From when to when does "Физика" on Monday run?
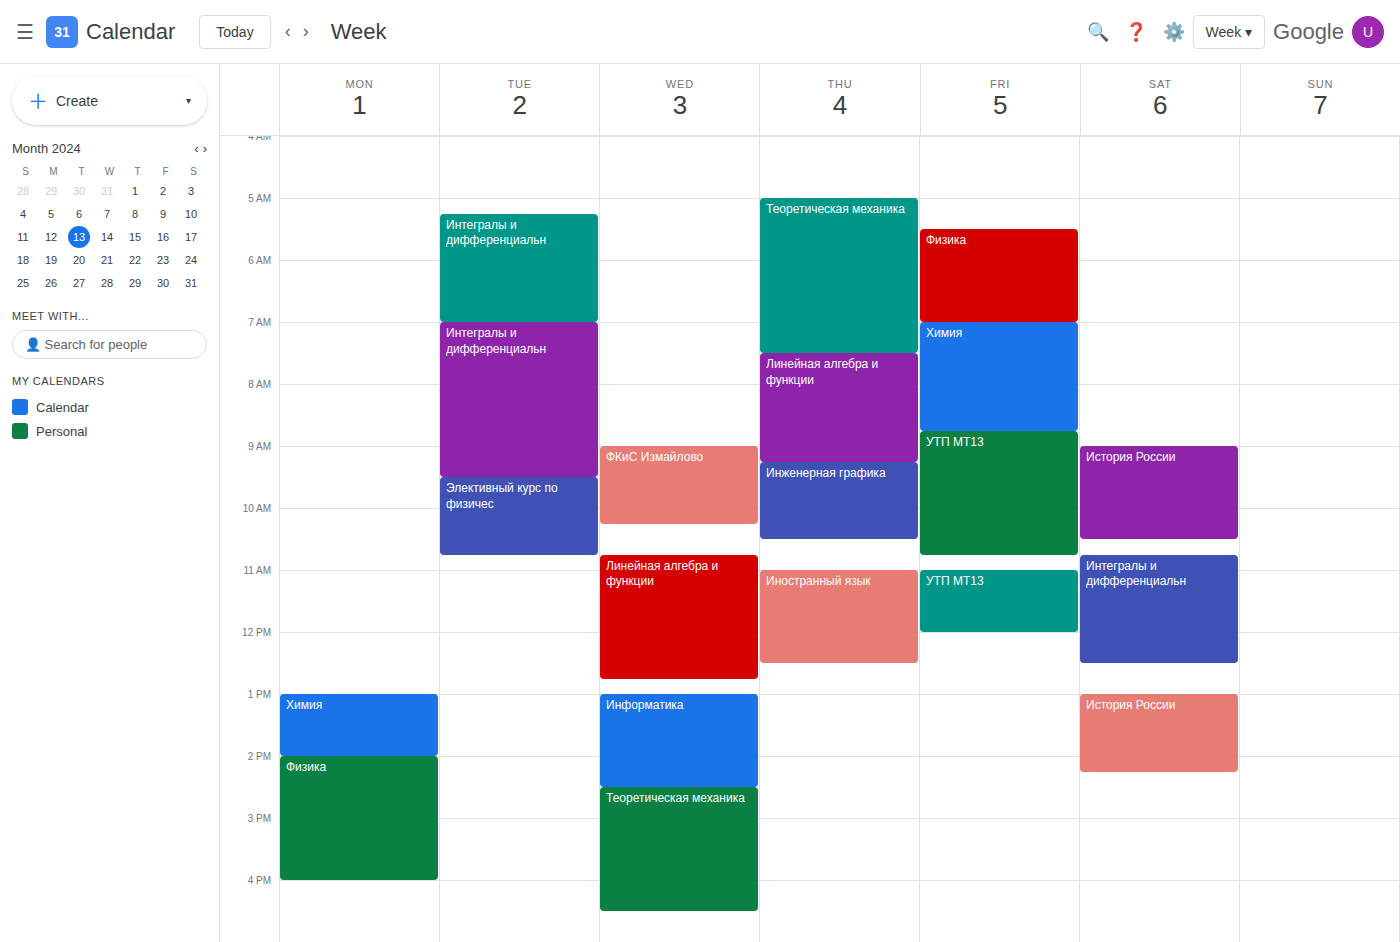
2:00 PM to 4:00 PM